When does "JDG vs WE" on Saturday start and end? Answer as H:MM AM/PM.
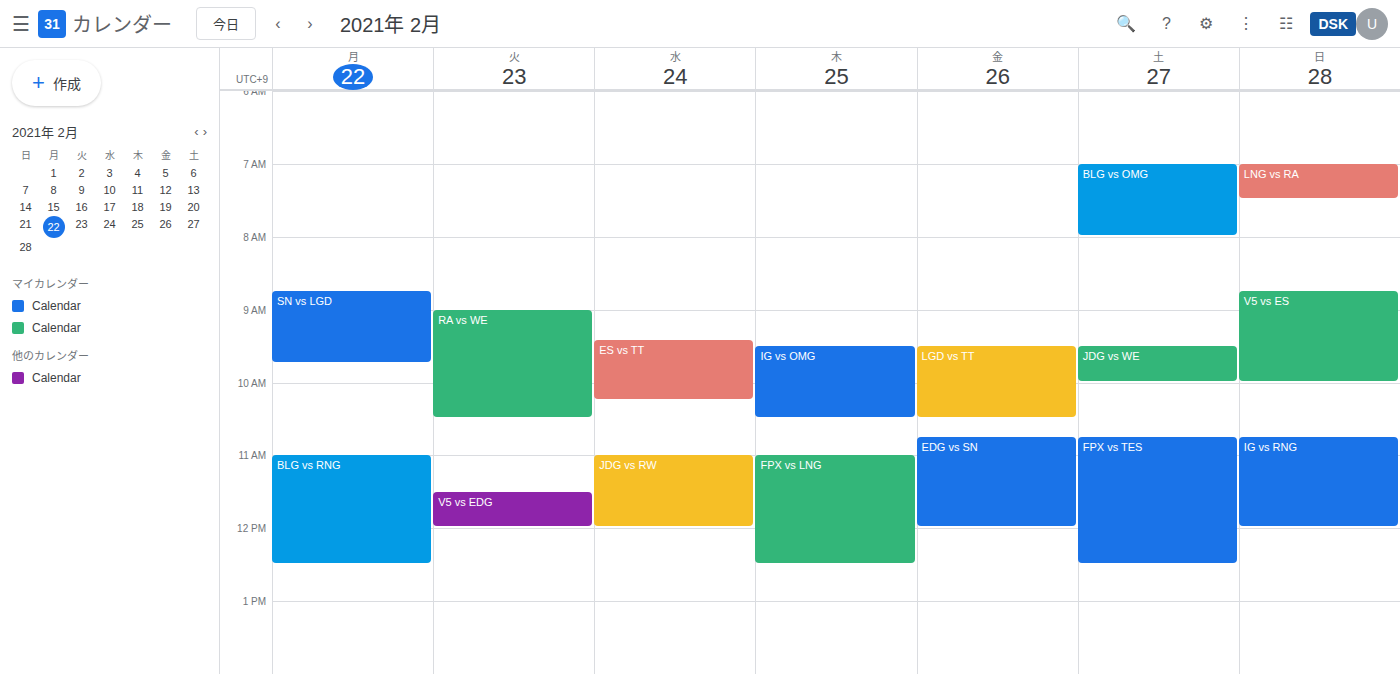
9:30 AM to 10:00 AM